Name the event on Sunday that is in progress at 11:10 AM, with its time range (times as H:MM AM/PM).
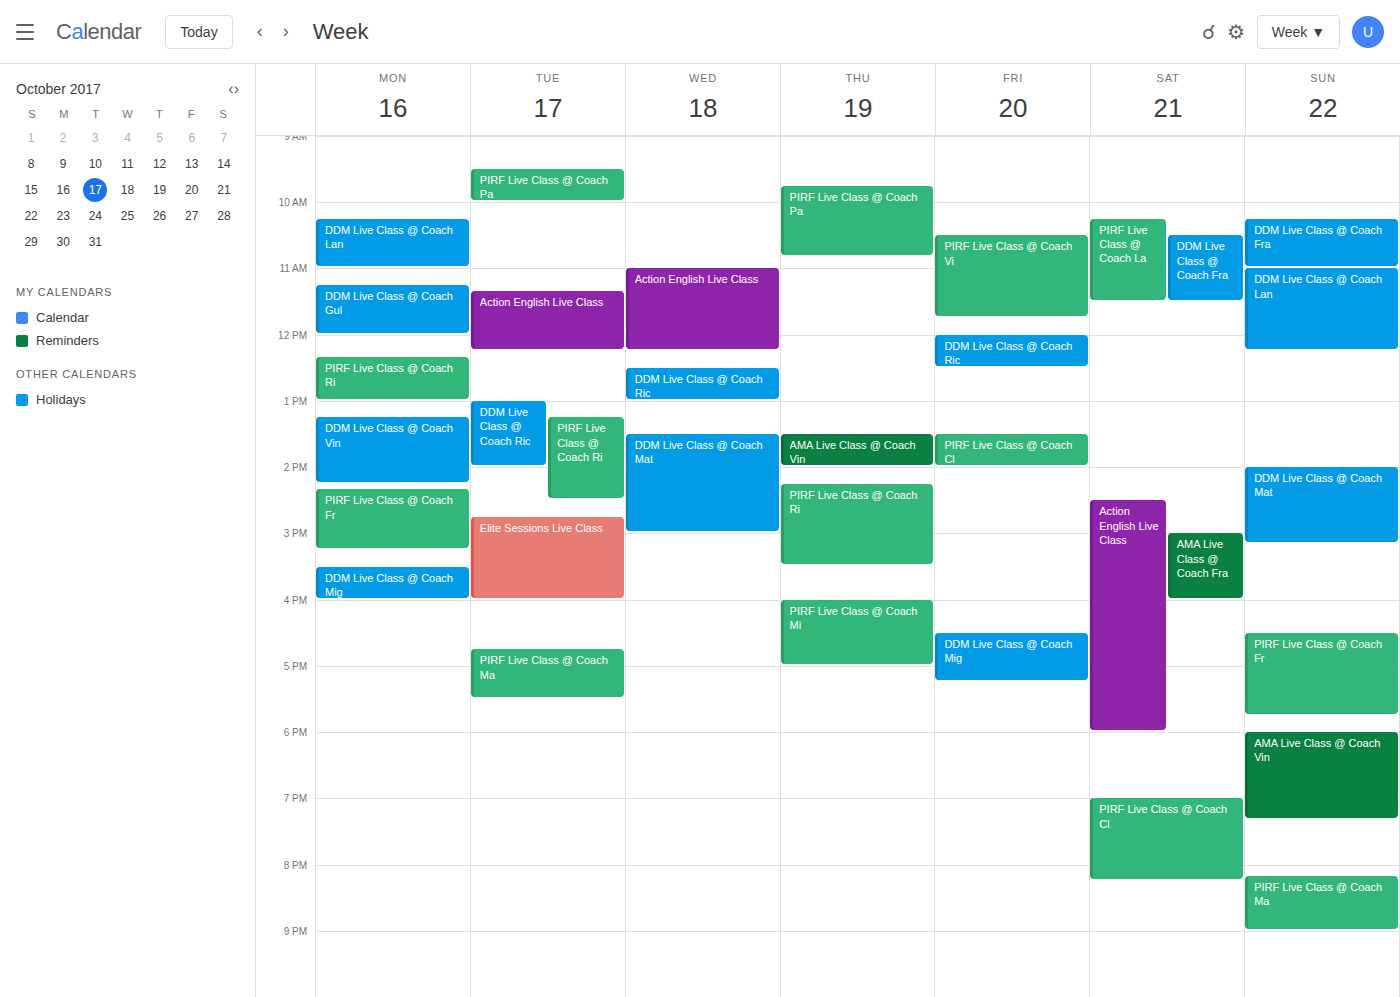
"DDM Live Class @ Coach Lan", 11:00 AM to 12:15 PM